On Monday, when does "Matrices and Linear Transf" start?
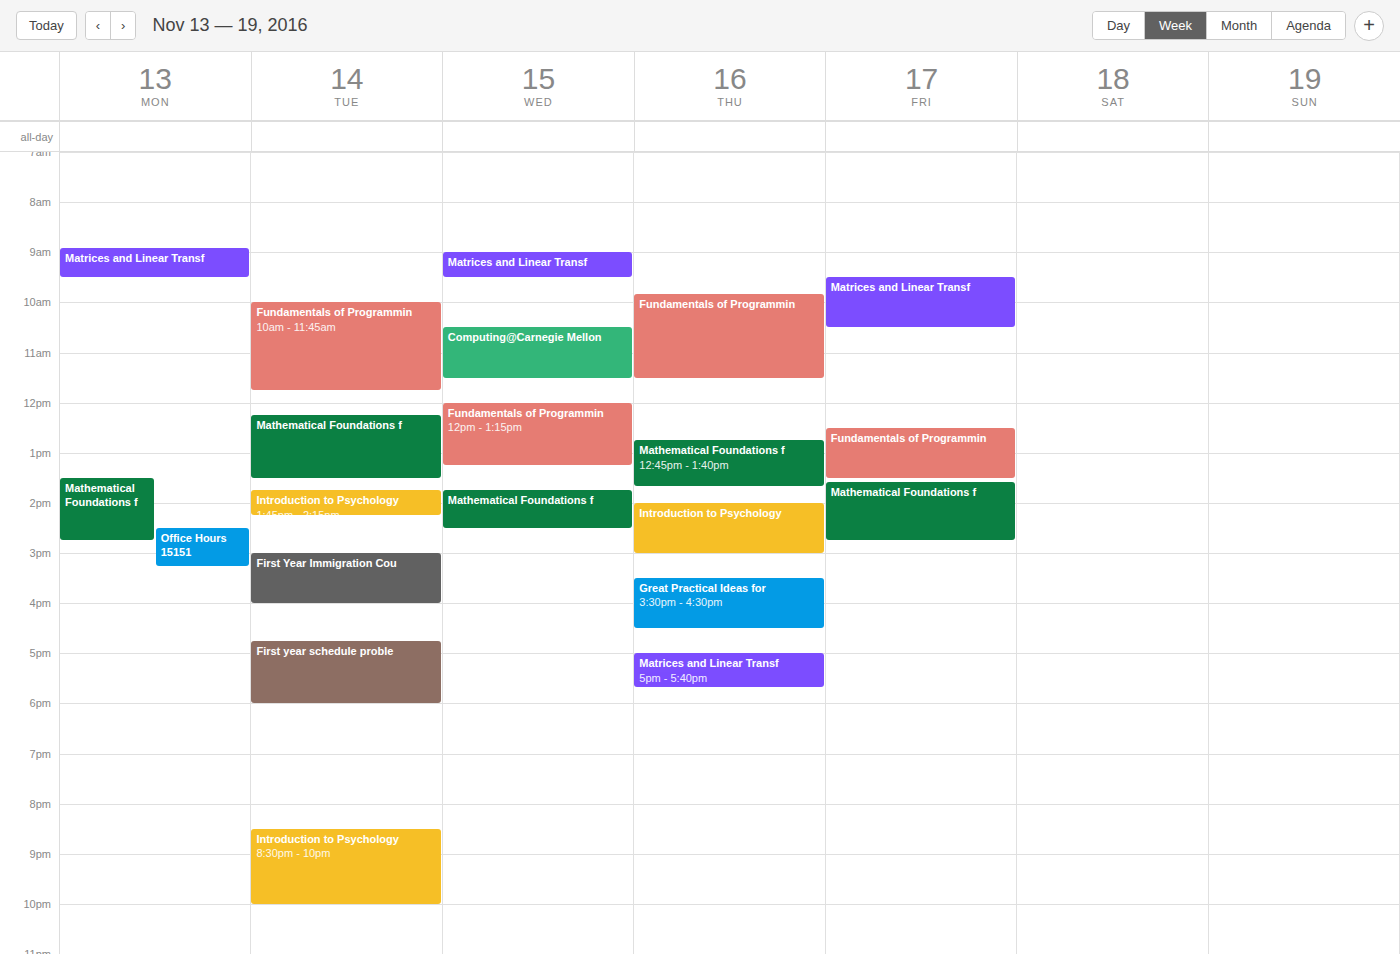
8:55 AM